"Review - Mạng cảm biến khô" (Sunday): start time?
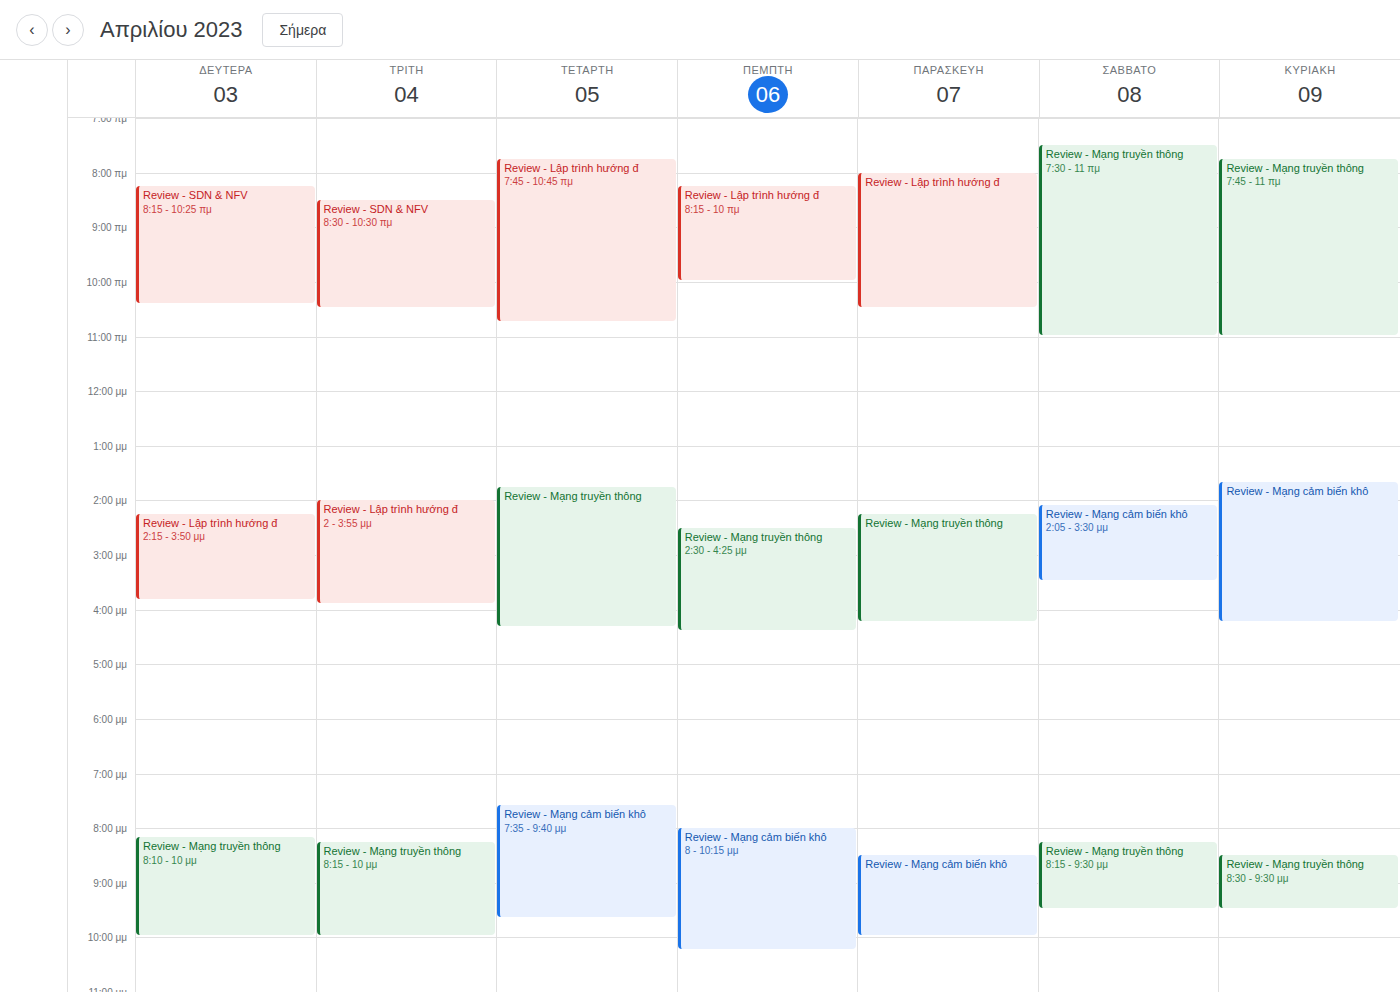
1:40 PM